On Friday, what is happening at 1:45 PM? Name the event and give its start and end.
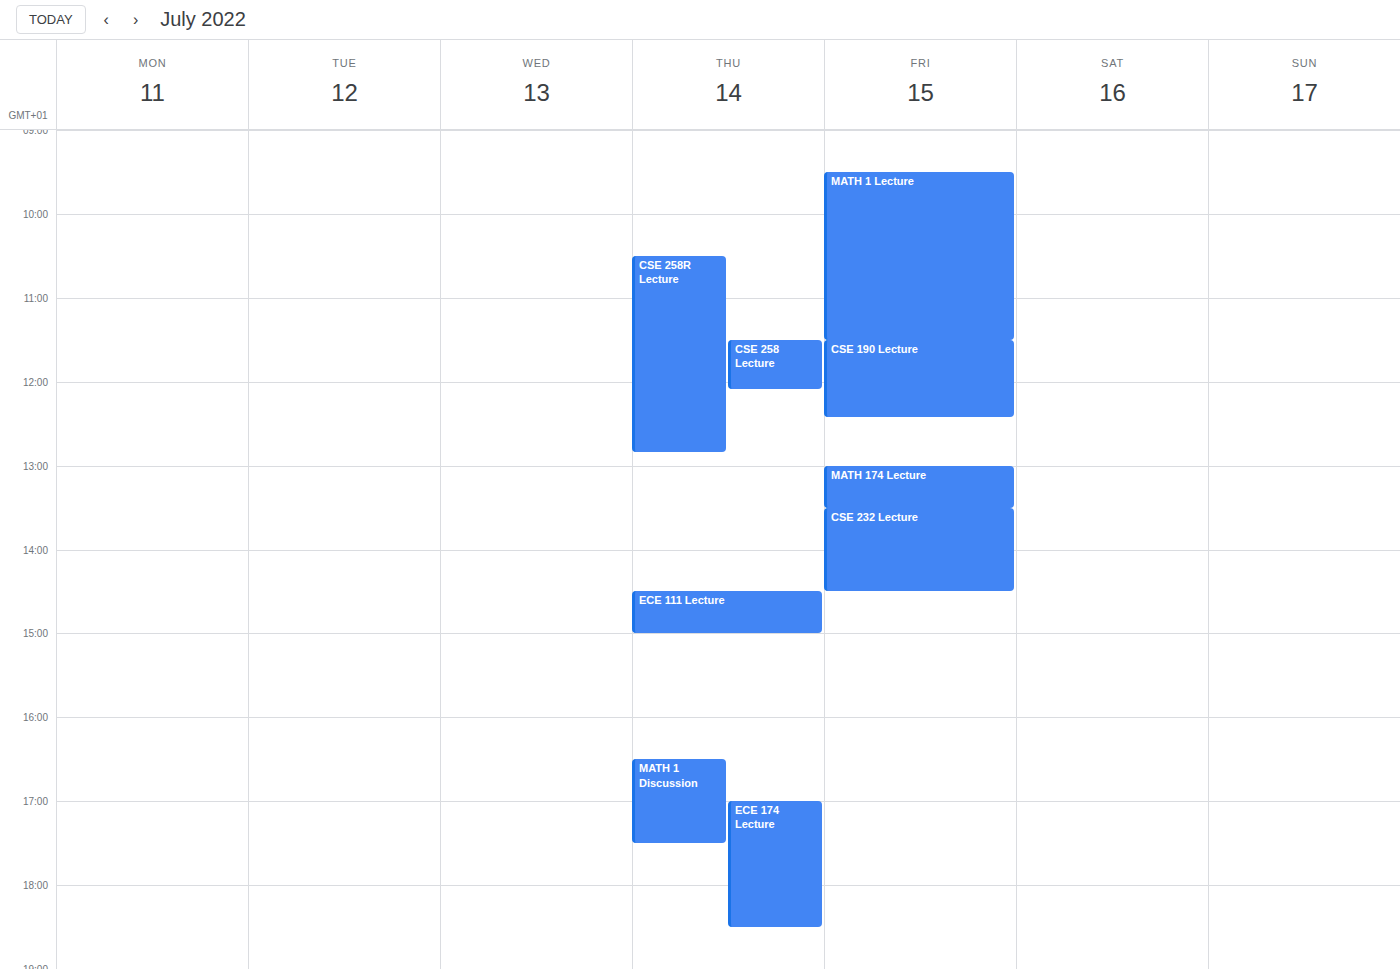
"CSE 232 Lecture", 1:30 PM to 2:30 PM